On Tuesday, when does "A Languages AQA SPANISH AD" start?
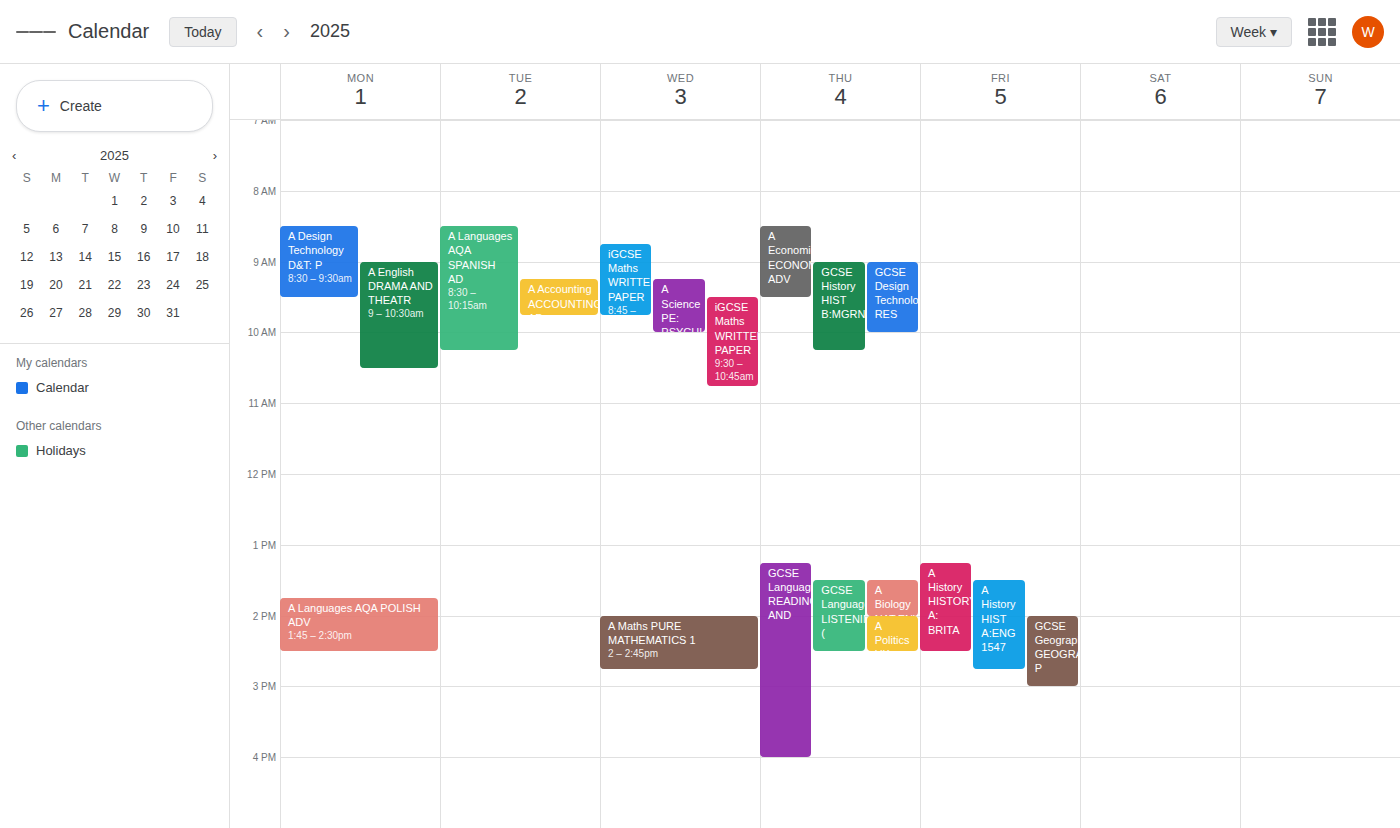
08:30